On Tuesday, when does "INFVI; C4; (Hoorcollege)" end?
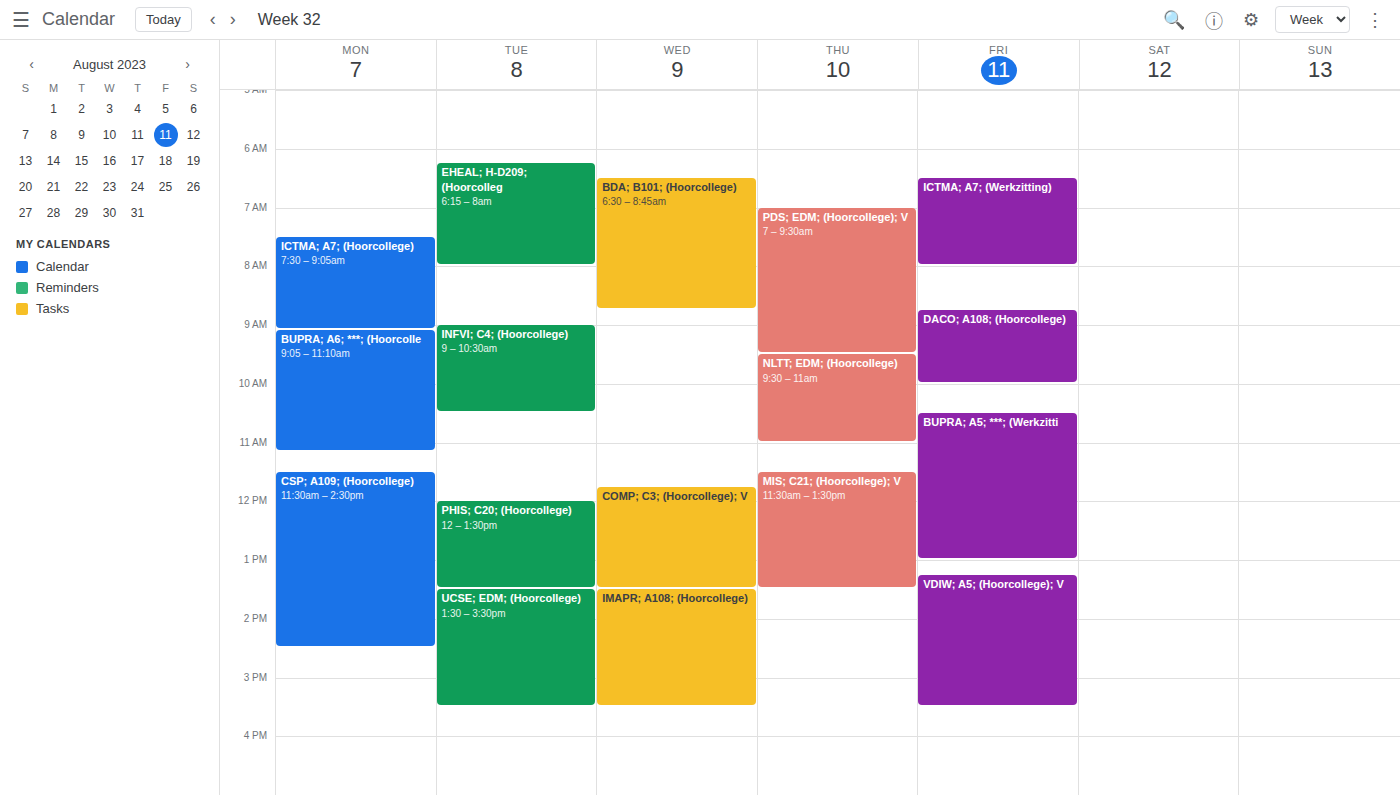
10:30 AM